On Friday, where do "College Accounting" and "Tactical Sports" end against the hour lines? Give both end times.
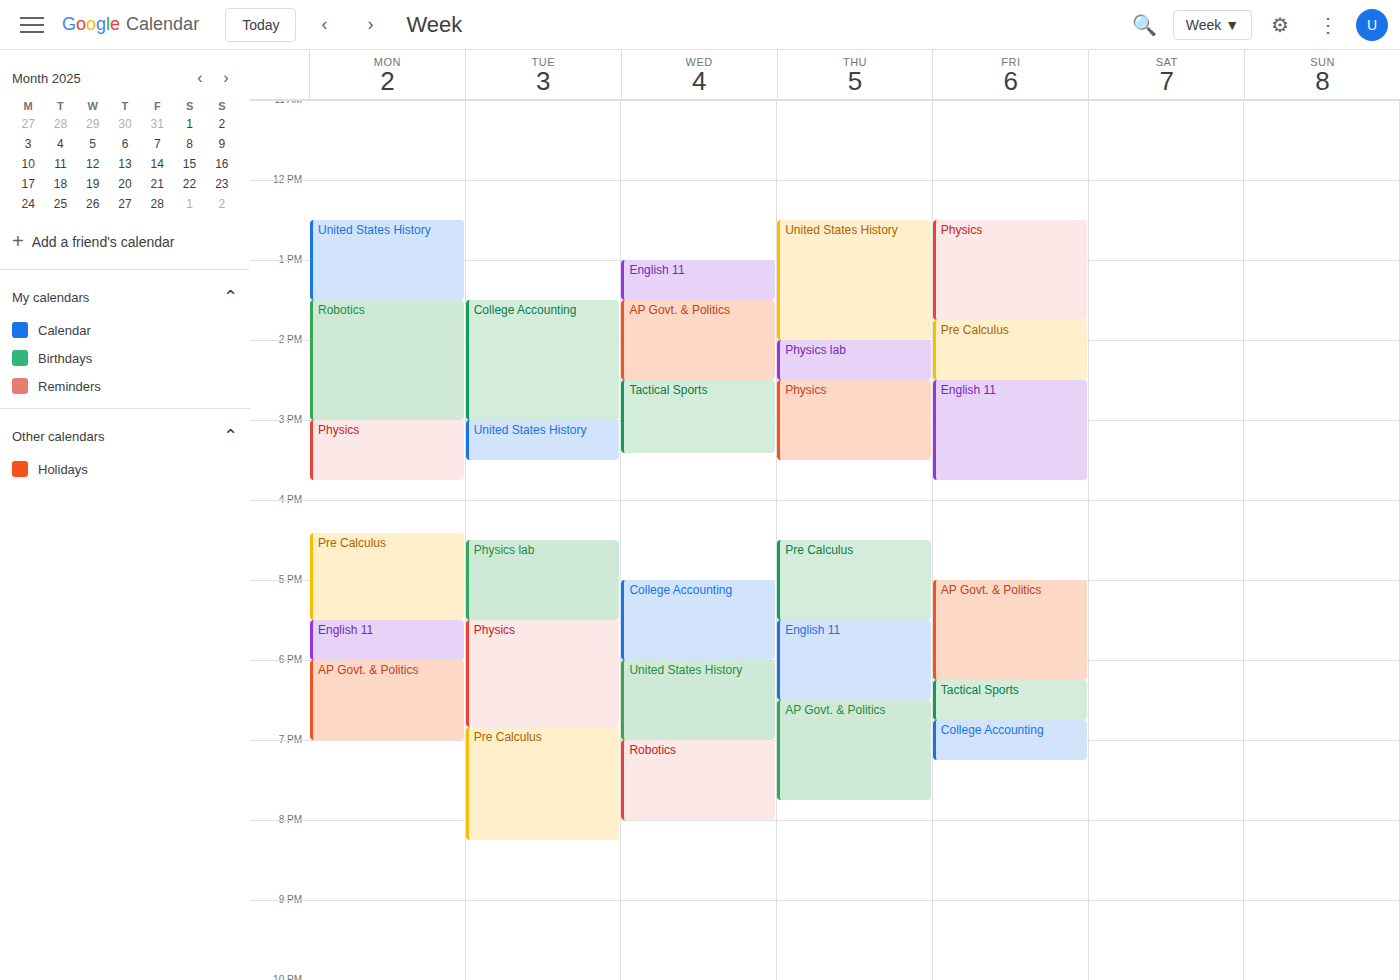
"College Accounting": 7:15 PM, neither: a quarter of the way from the 7 PM line to the 8 PM line. "Tactical Sports": 6:45 PM, neither: three quarters of the way from the 6 PM line to the 7 PM line.